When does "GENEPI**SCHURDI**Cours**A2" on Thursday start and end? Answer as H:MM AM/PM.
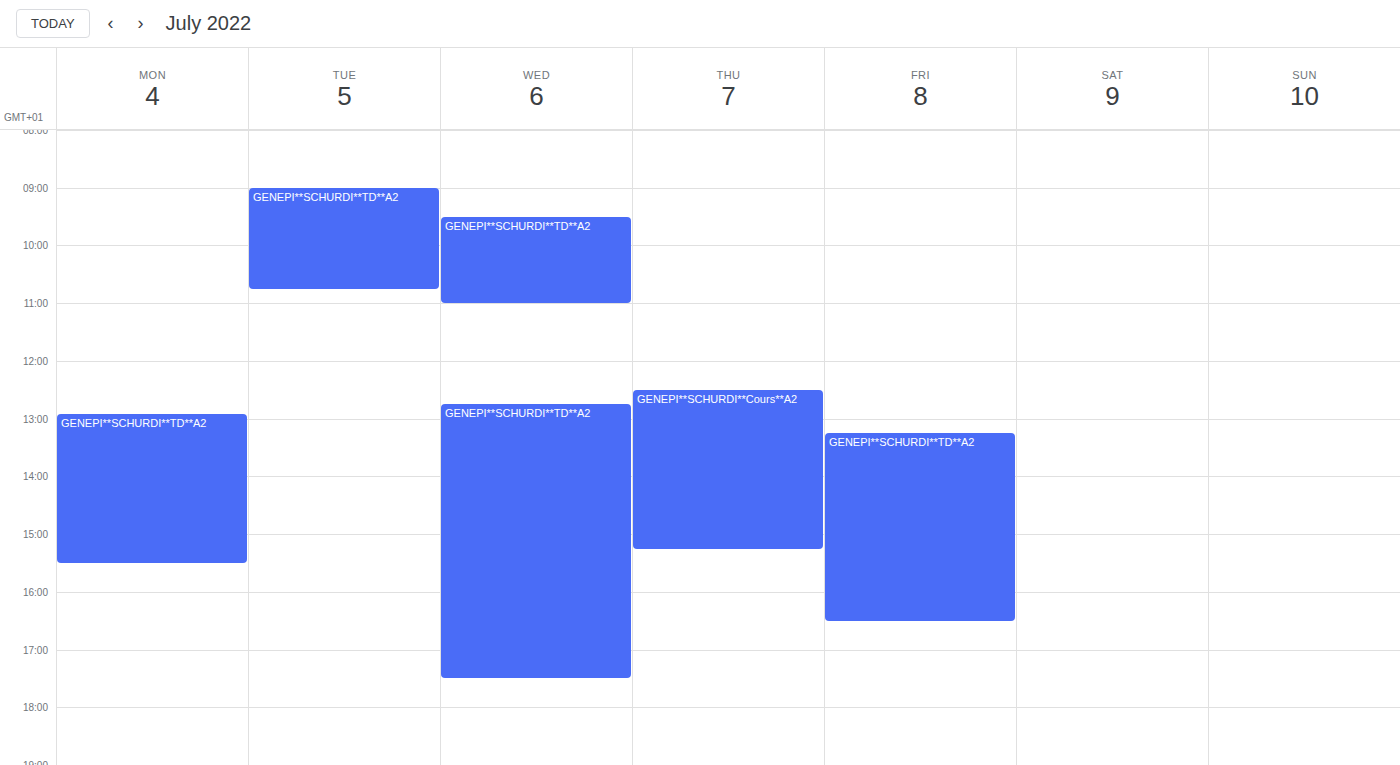
12:30 PM to 3:15 PM